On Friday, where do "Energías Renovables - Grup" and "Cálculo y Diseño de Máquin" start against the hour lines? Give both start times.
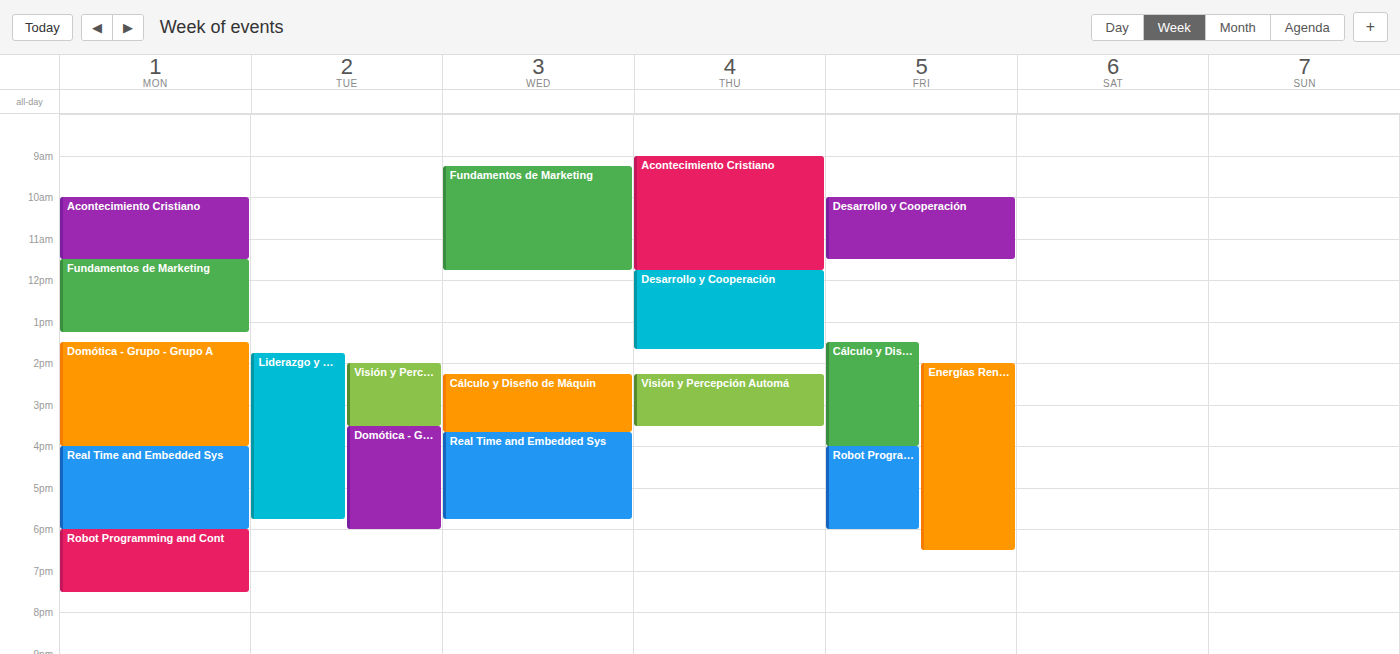
"Energías Renovables - Grup": 2:00 PM, exactly on the 2 PM line. "Cálculo y Diseño de Máquin": 1:30 PM, halfway between the 1 PM and 2 PM lines.